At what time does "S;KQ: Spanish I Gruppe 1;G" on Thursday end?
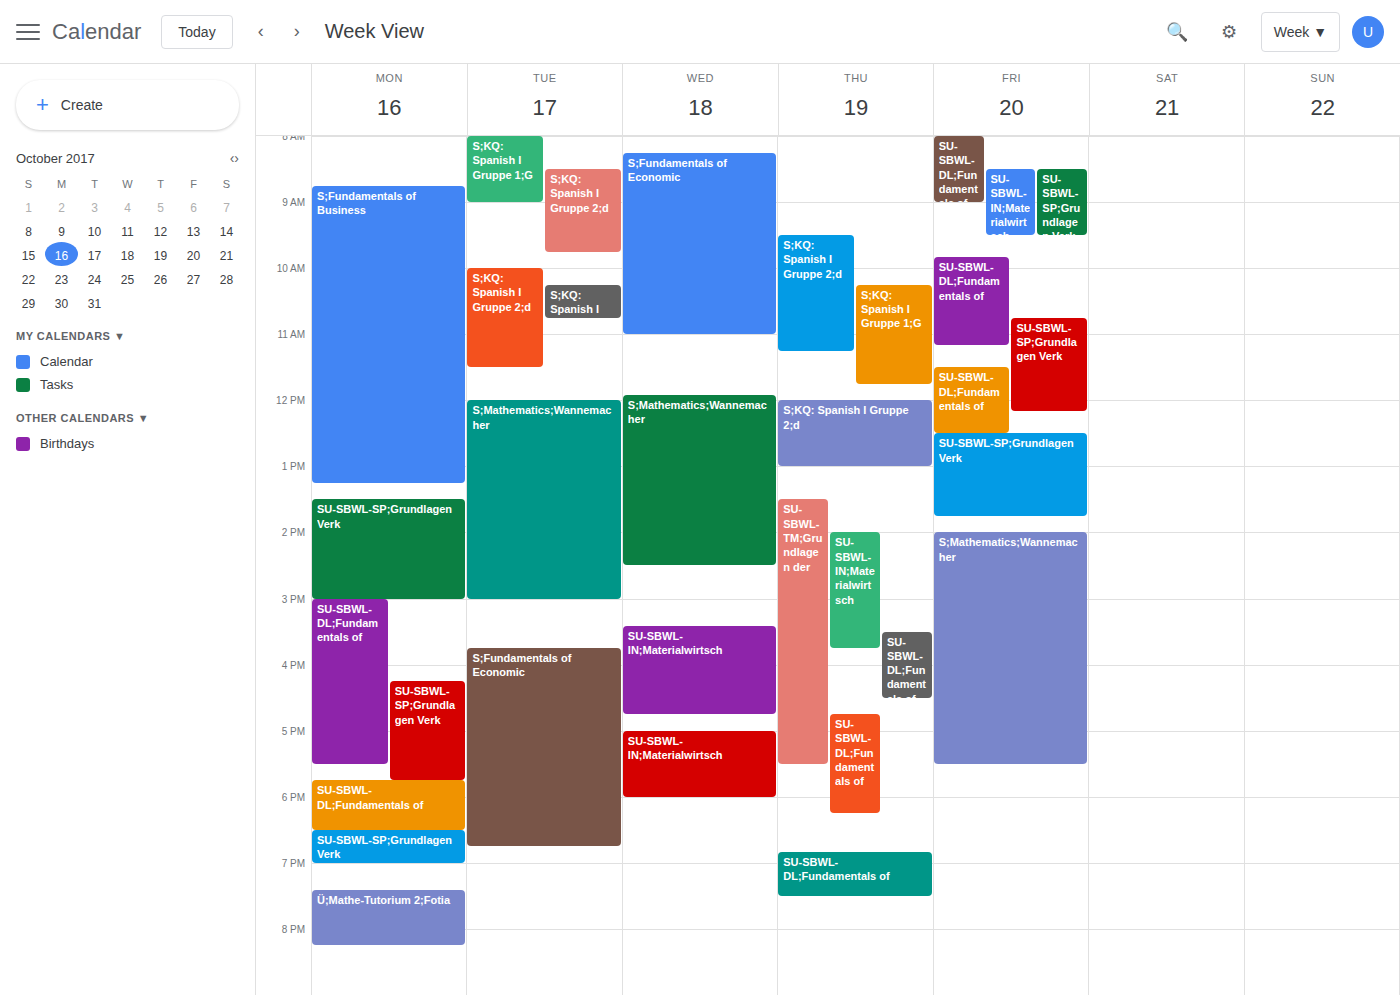
11:45 AM